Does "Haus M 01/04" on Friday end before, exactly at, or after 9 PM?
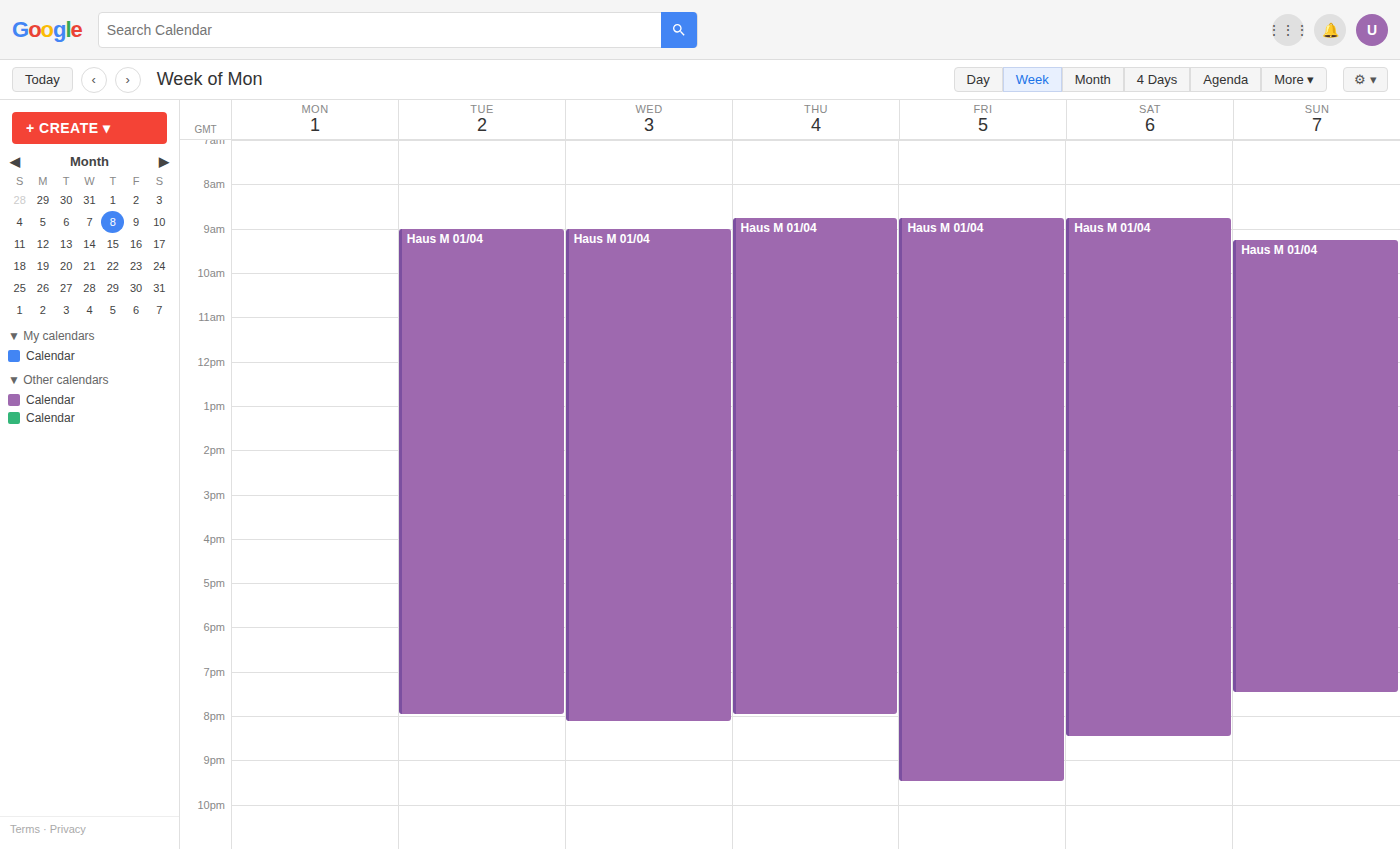
9:30 PM -- after 9 PM, 30 minutes below the 9 PM line.